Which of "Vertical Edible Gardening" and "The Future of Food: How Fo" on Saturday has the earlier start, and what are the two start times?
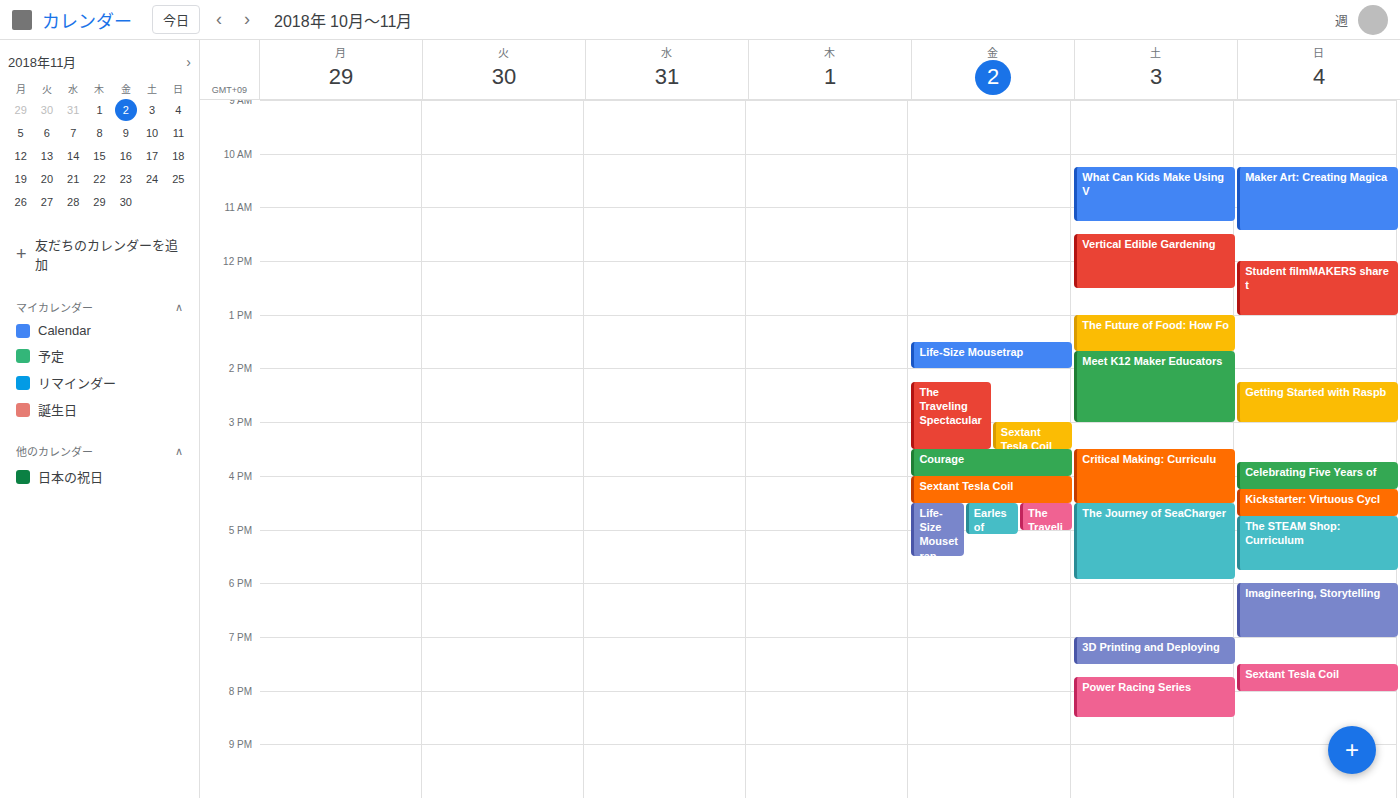
"Vertical Edible Gardening" 11:30 AM; "The Future of Food: How Fo" 1:00 PM.